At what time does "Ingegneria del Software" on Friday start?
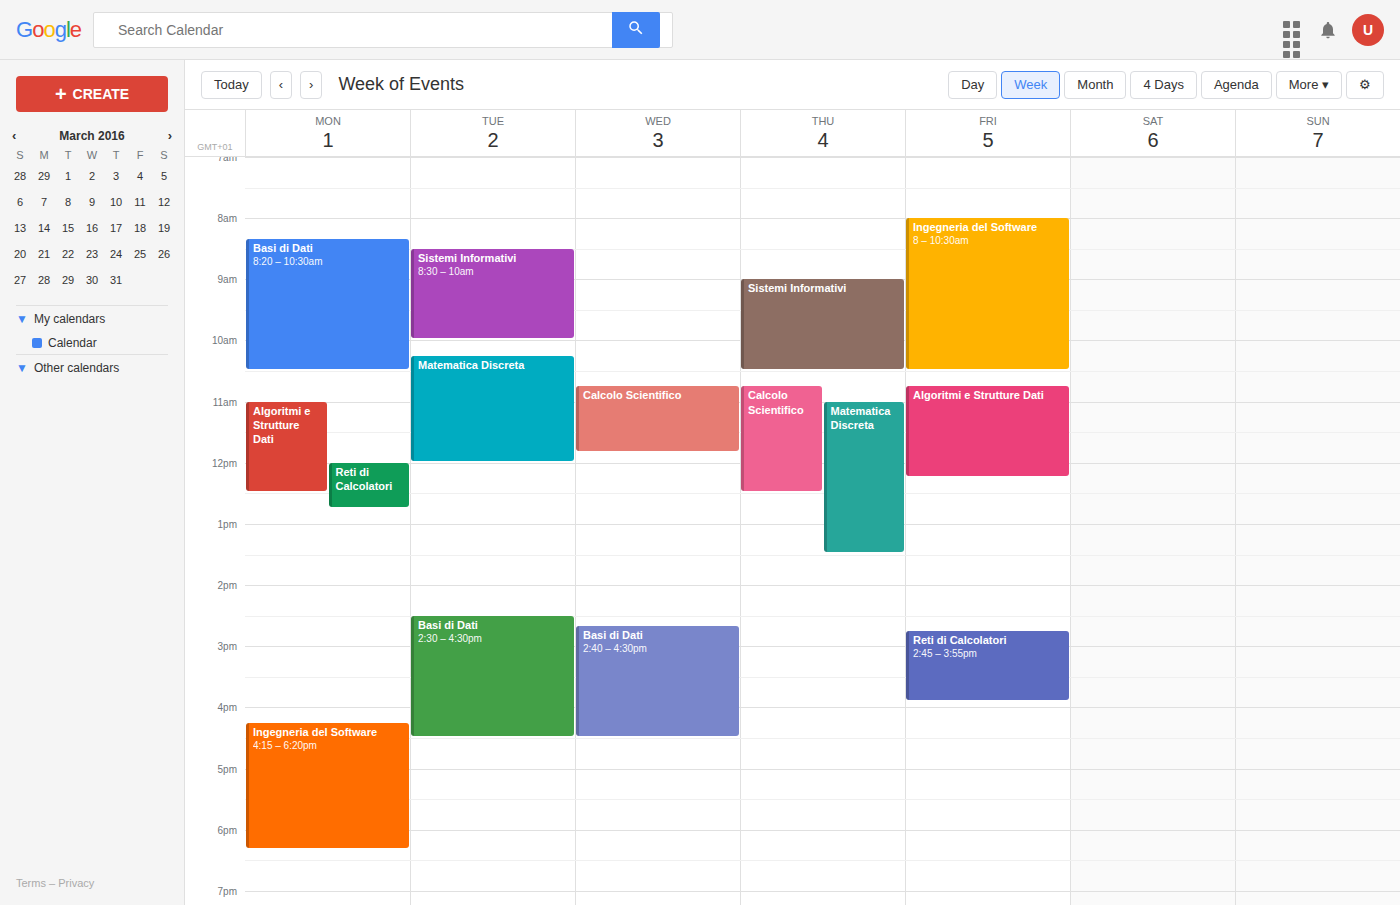
8:00 AM